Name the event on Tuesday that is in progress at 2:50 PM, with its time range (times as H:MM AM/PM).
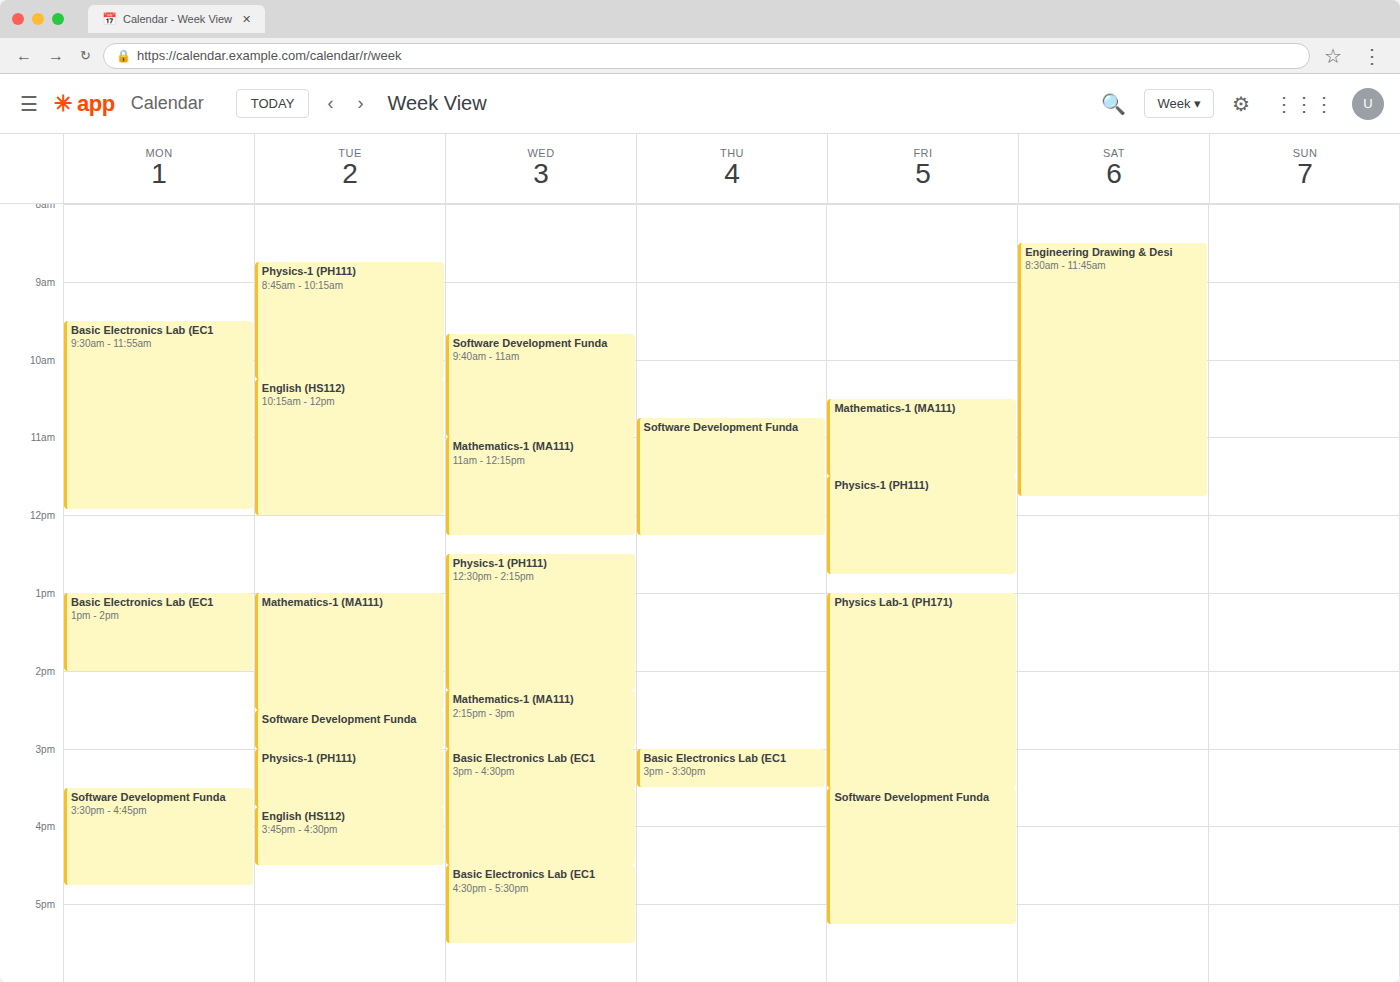
"Software Development Funda", 2:30 PM to 3:00 PM